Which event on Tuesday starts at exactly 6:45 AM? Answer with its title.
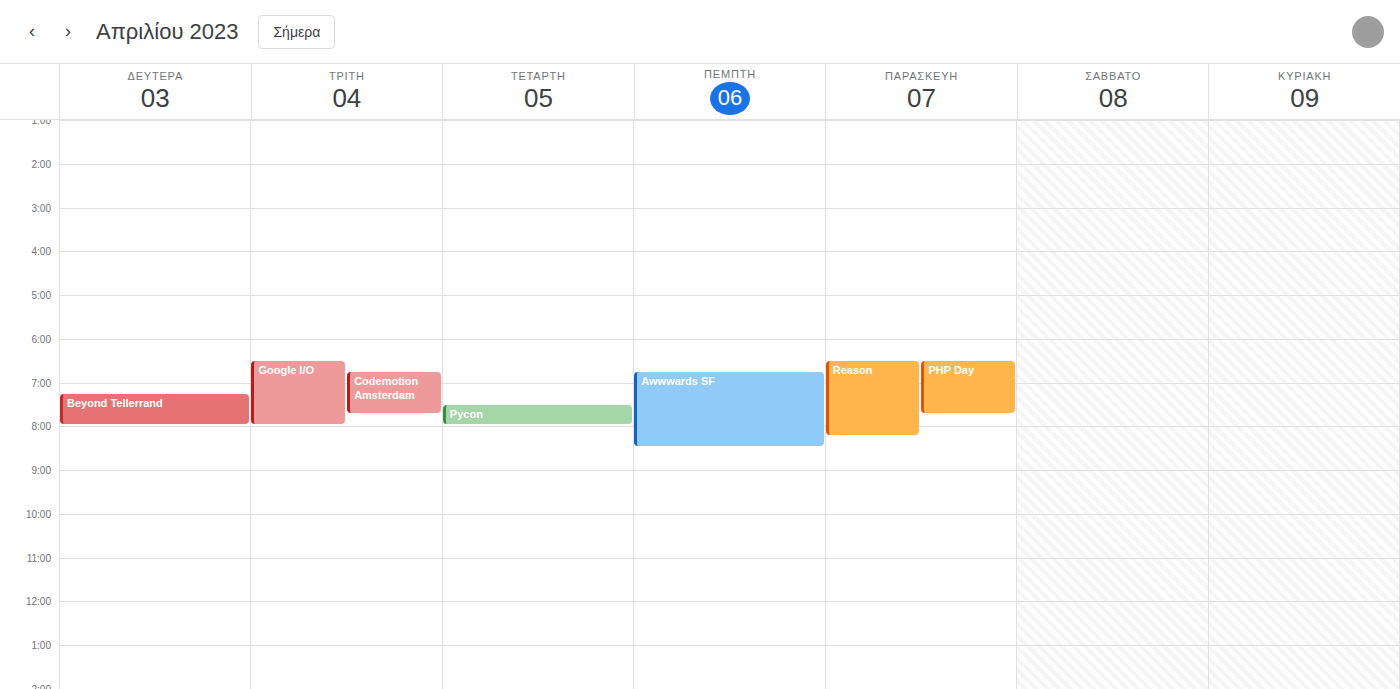
"Codemotion Amsterdam"